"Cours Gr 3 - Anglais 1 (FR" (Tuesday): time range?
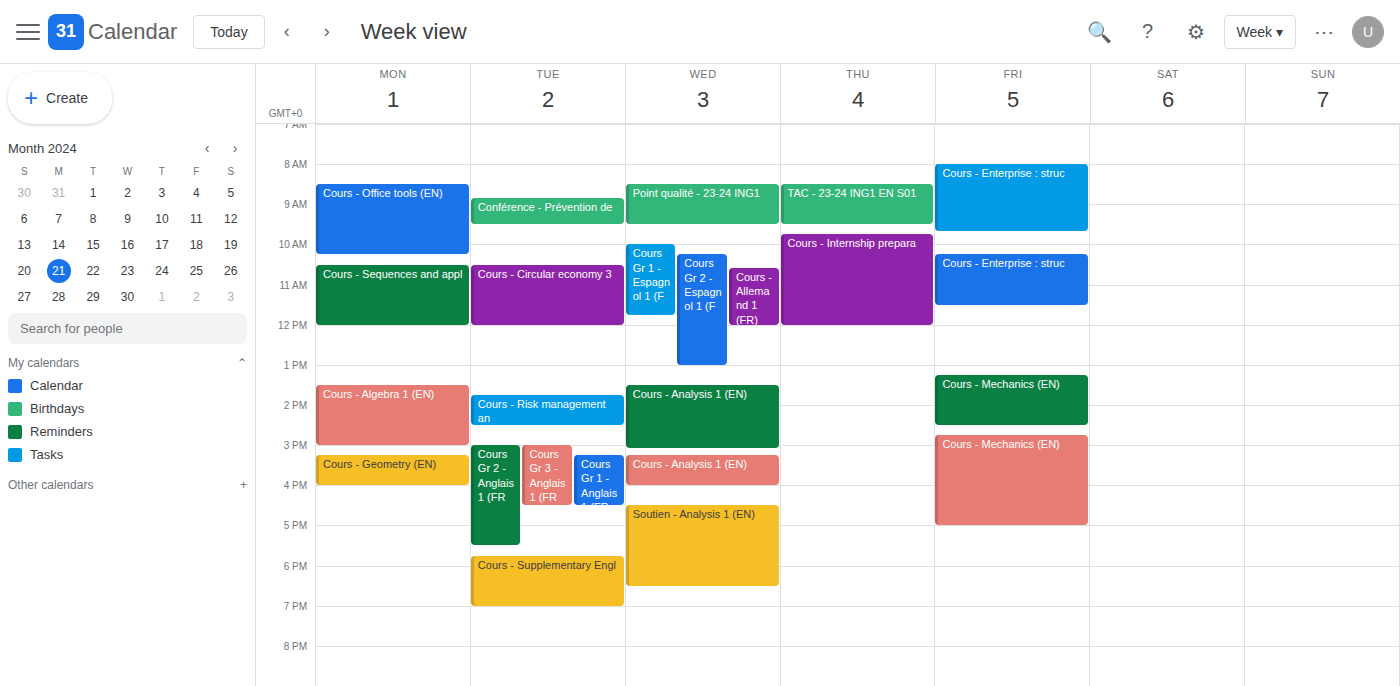
3:00 PM to 4:30 PM